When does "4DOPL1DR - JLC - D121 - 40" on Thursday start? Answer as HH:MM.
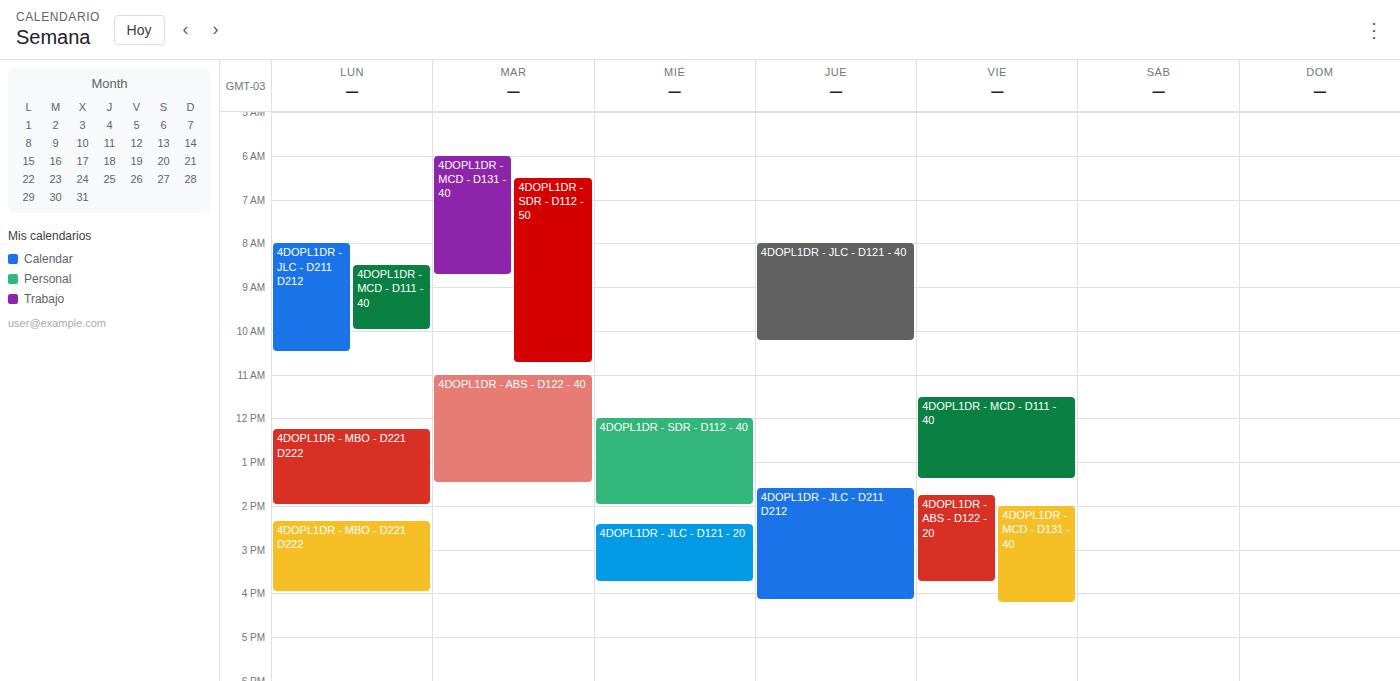
08:00